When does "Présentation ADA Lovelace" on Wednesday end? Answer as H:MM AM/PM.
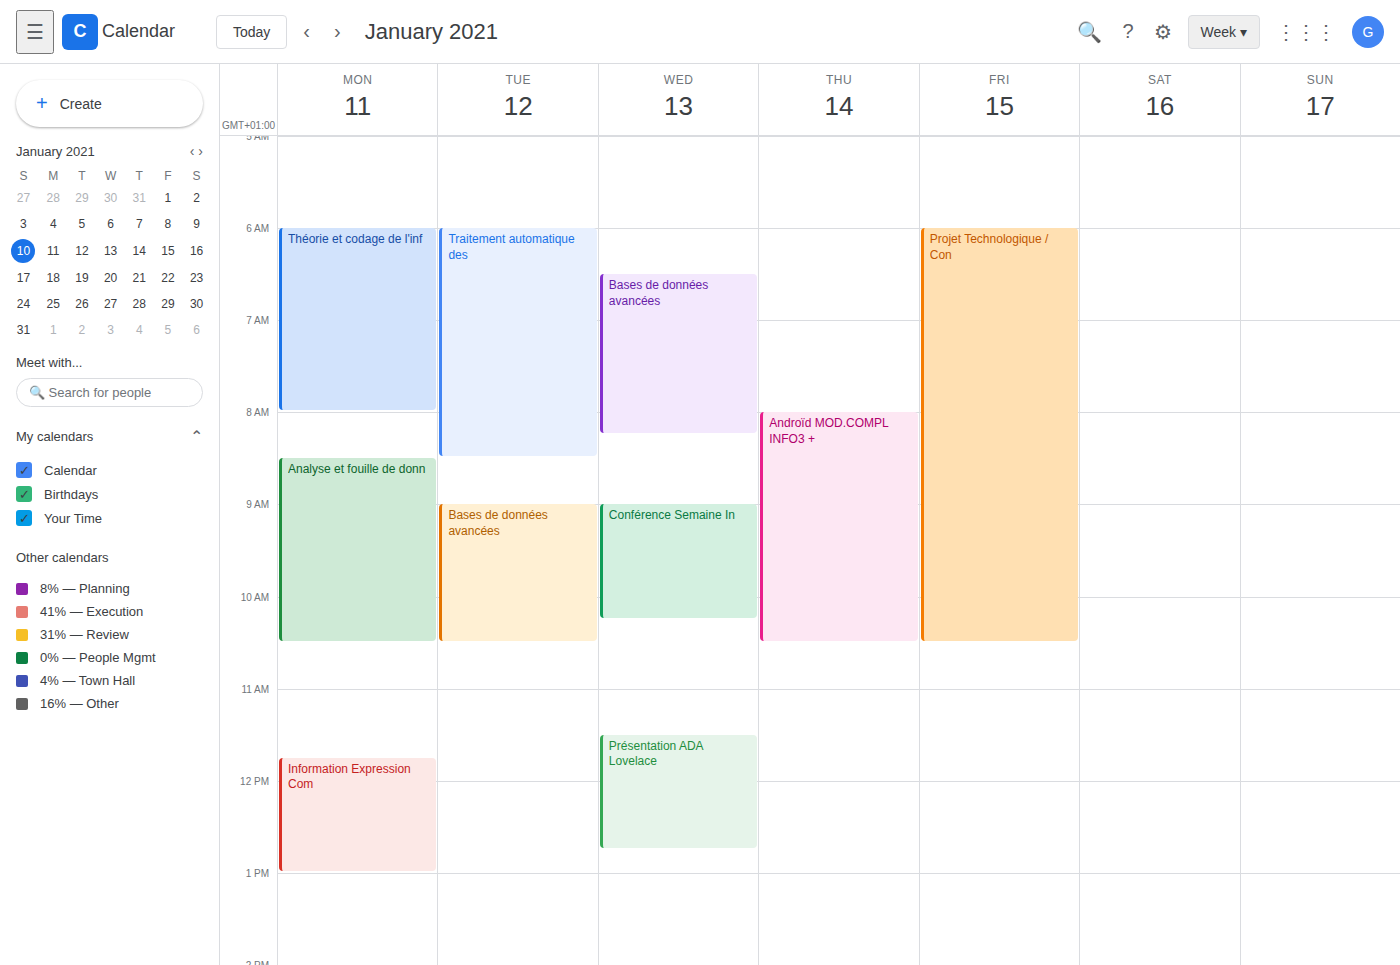
12:45 PM